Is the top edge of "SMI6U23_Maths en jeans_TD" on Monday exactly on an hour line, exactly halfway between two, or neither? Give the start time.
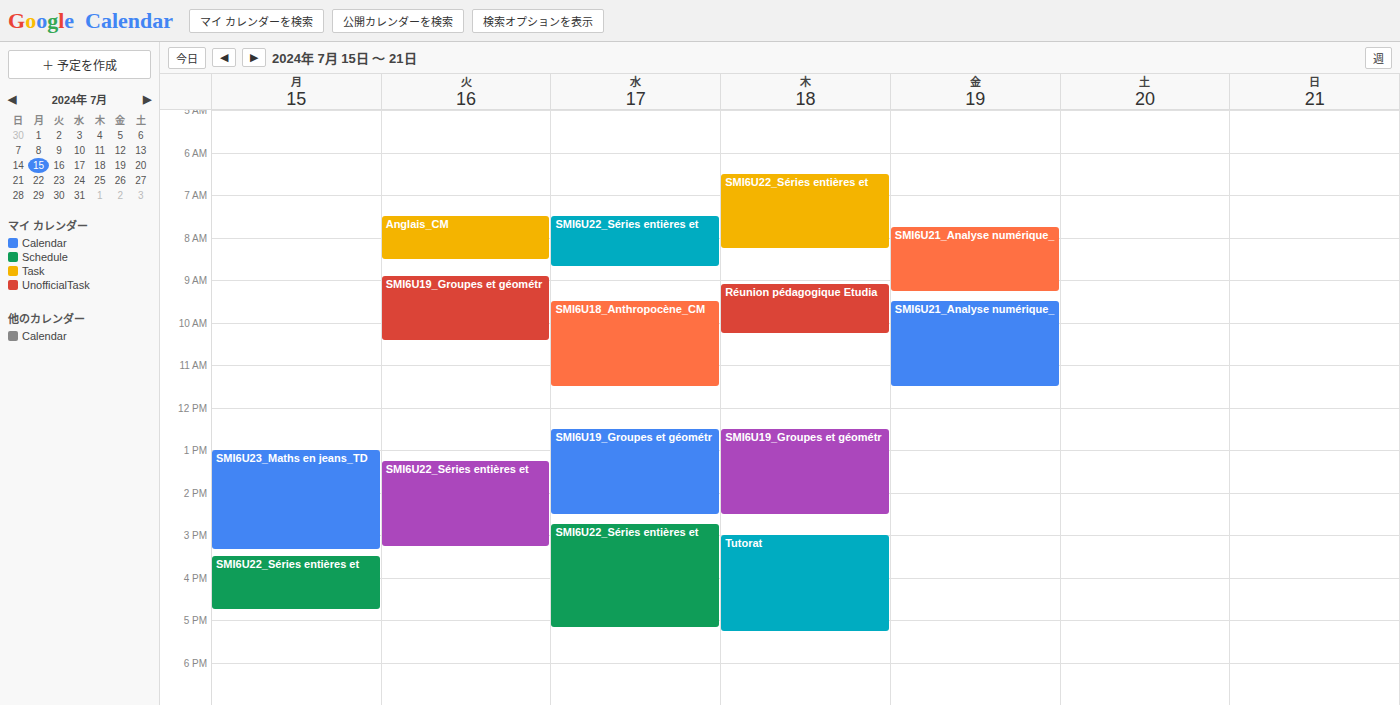
1:00 PM -- exactly on the 1 PM line.